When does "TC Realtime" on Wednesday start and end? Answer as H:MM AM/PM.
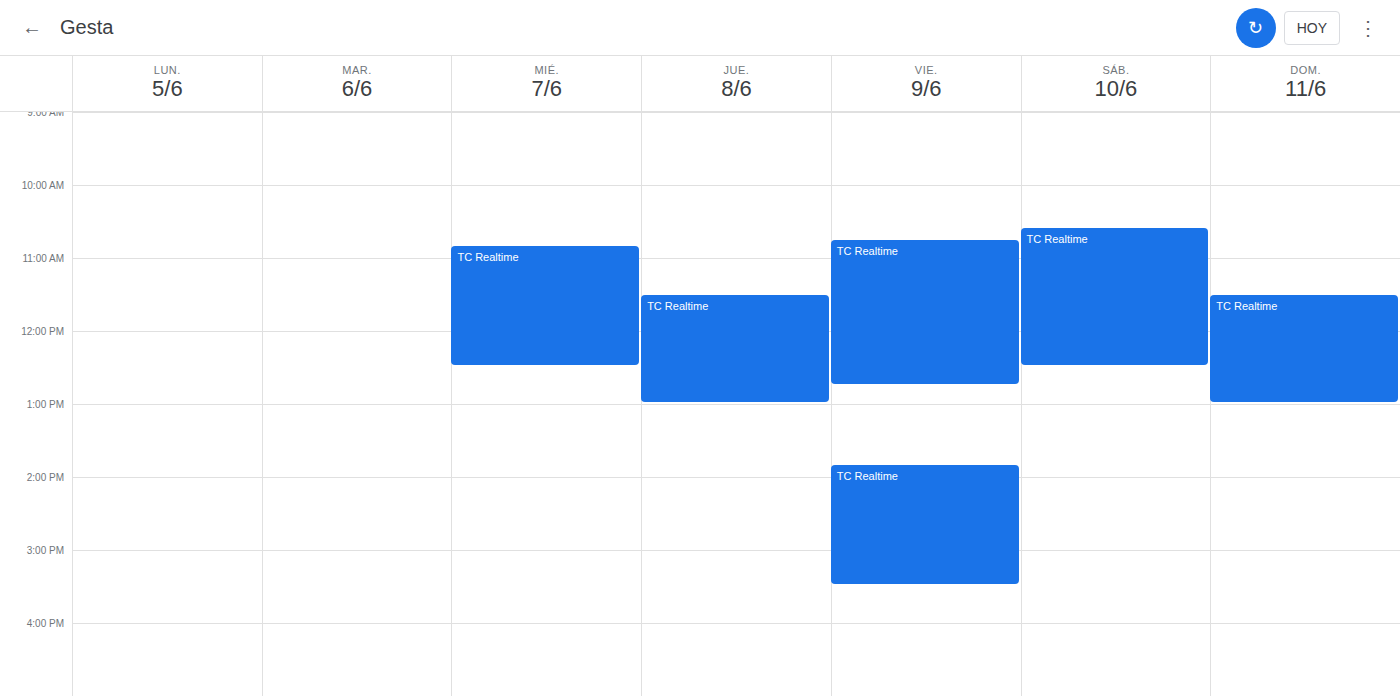
10:50 AM to 12:30 PM